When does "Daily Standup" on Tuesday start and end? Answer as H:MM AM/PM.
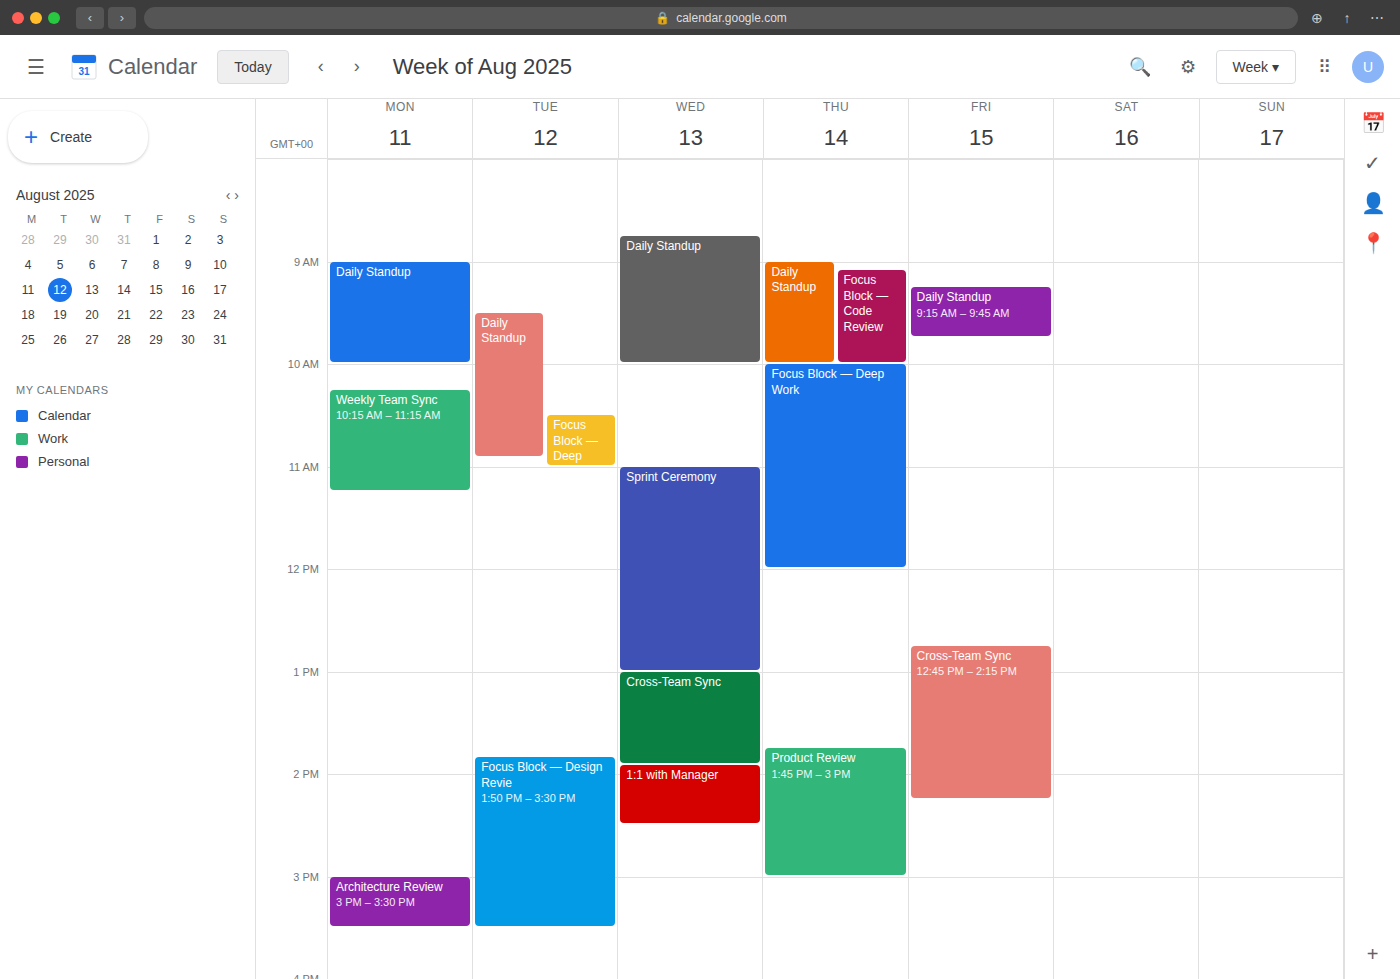
9:30 AM to 10:55 AM